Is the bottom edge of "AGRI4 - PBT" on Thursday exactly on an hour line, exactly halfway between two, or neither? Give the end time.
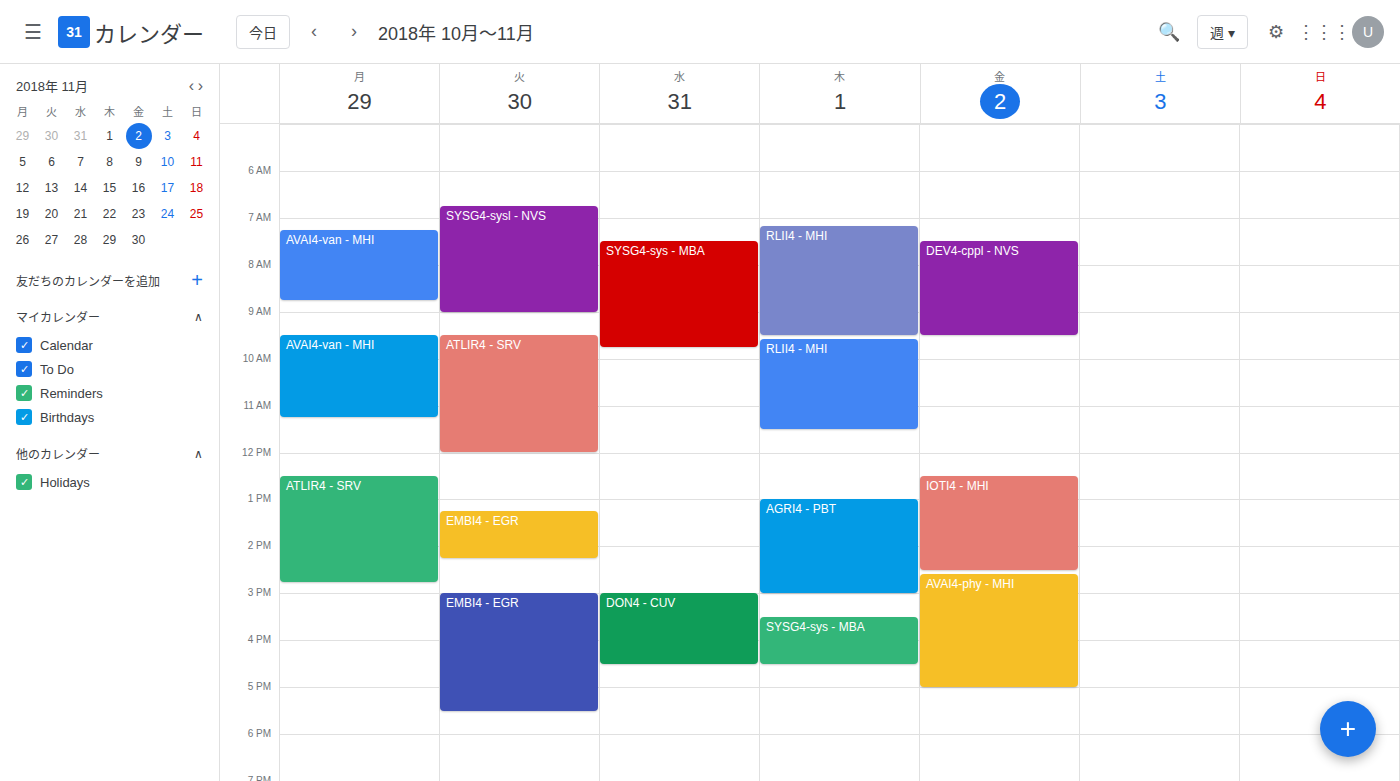
3:00 PM -- exactly on the 3 PM line.